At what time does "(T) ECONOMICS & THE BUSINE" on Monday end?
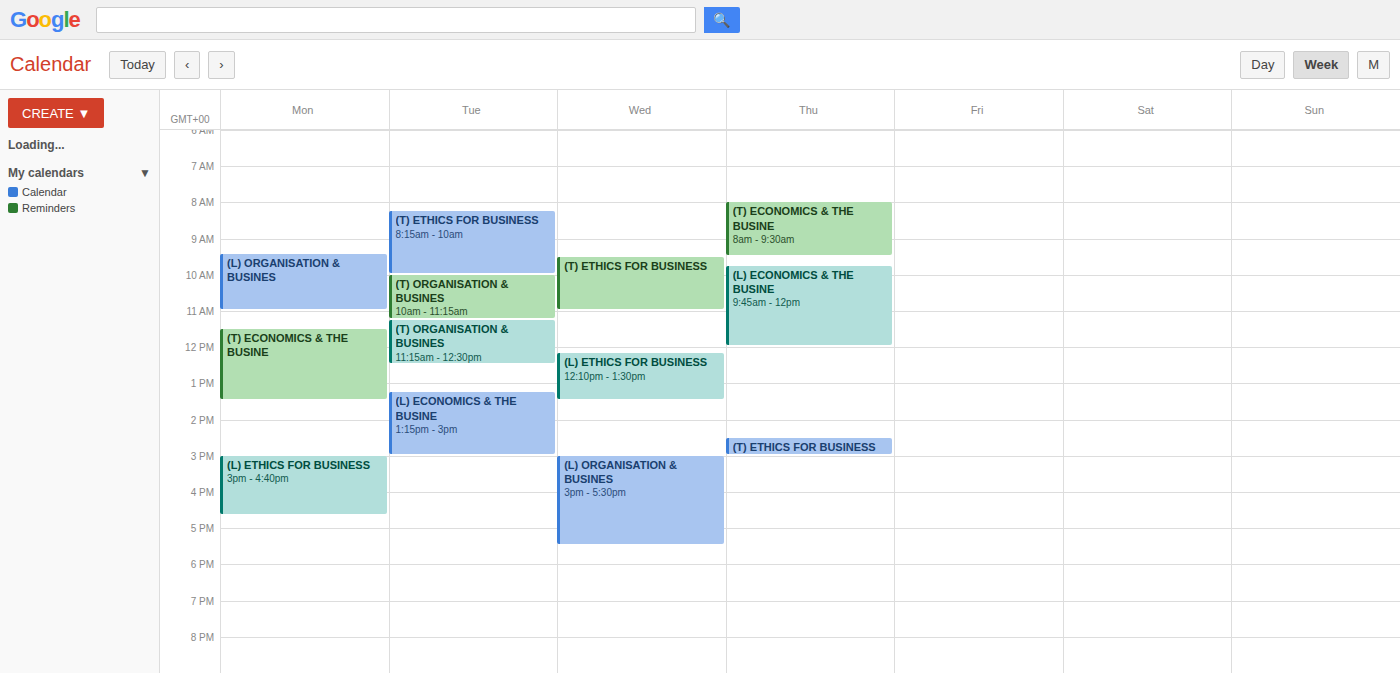
13:30